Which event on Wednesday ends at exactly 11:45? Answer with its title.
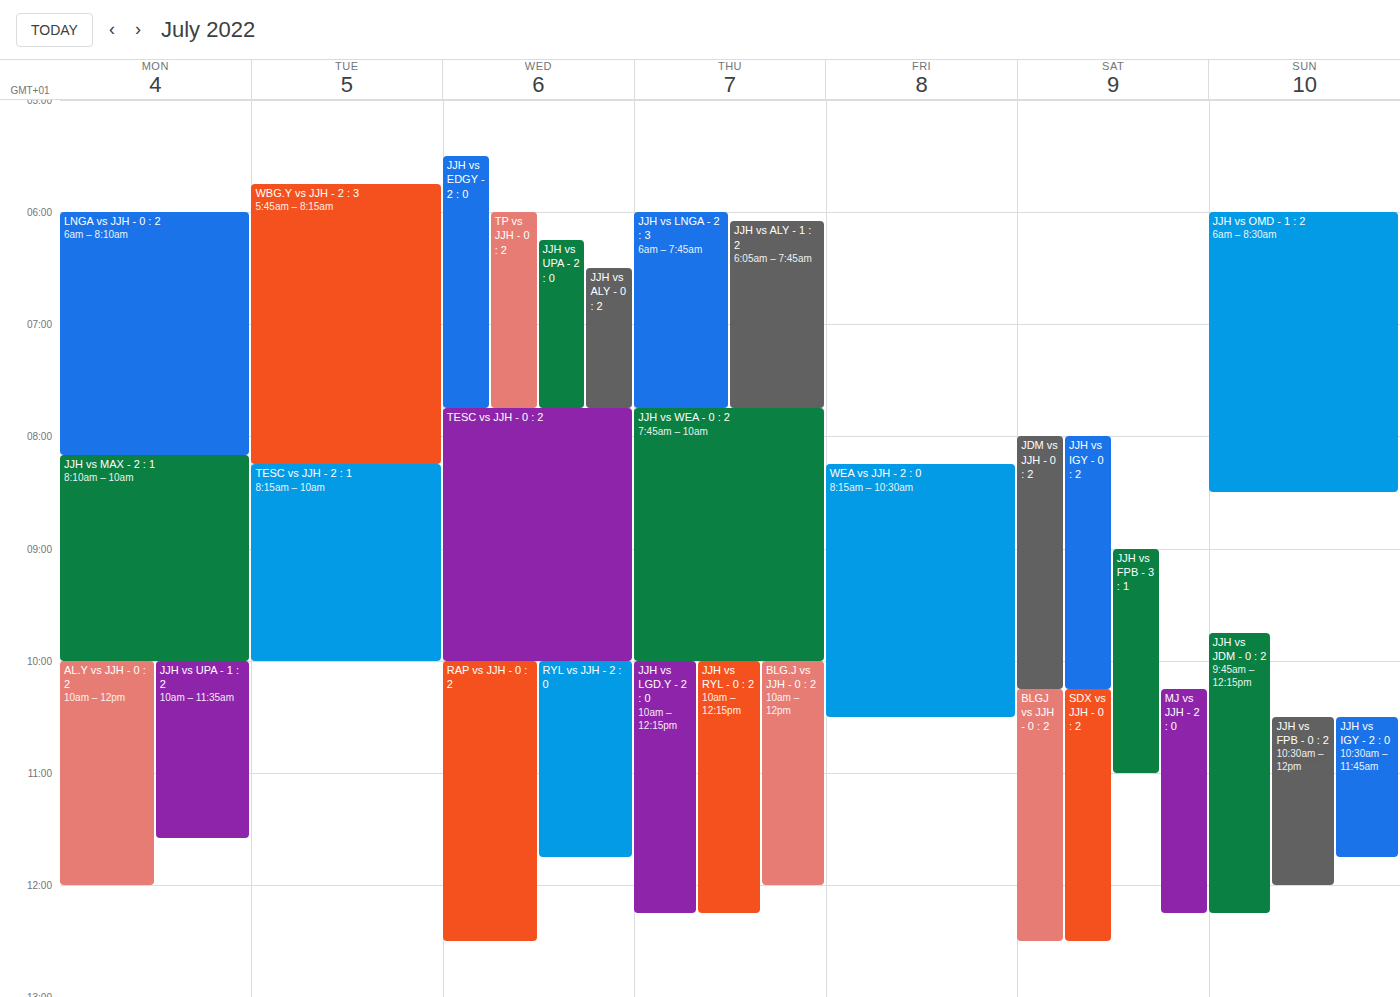
"RYL vs JJH - 2 : 0"